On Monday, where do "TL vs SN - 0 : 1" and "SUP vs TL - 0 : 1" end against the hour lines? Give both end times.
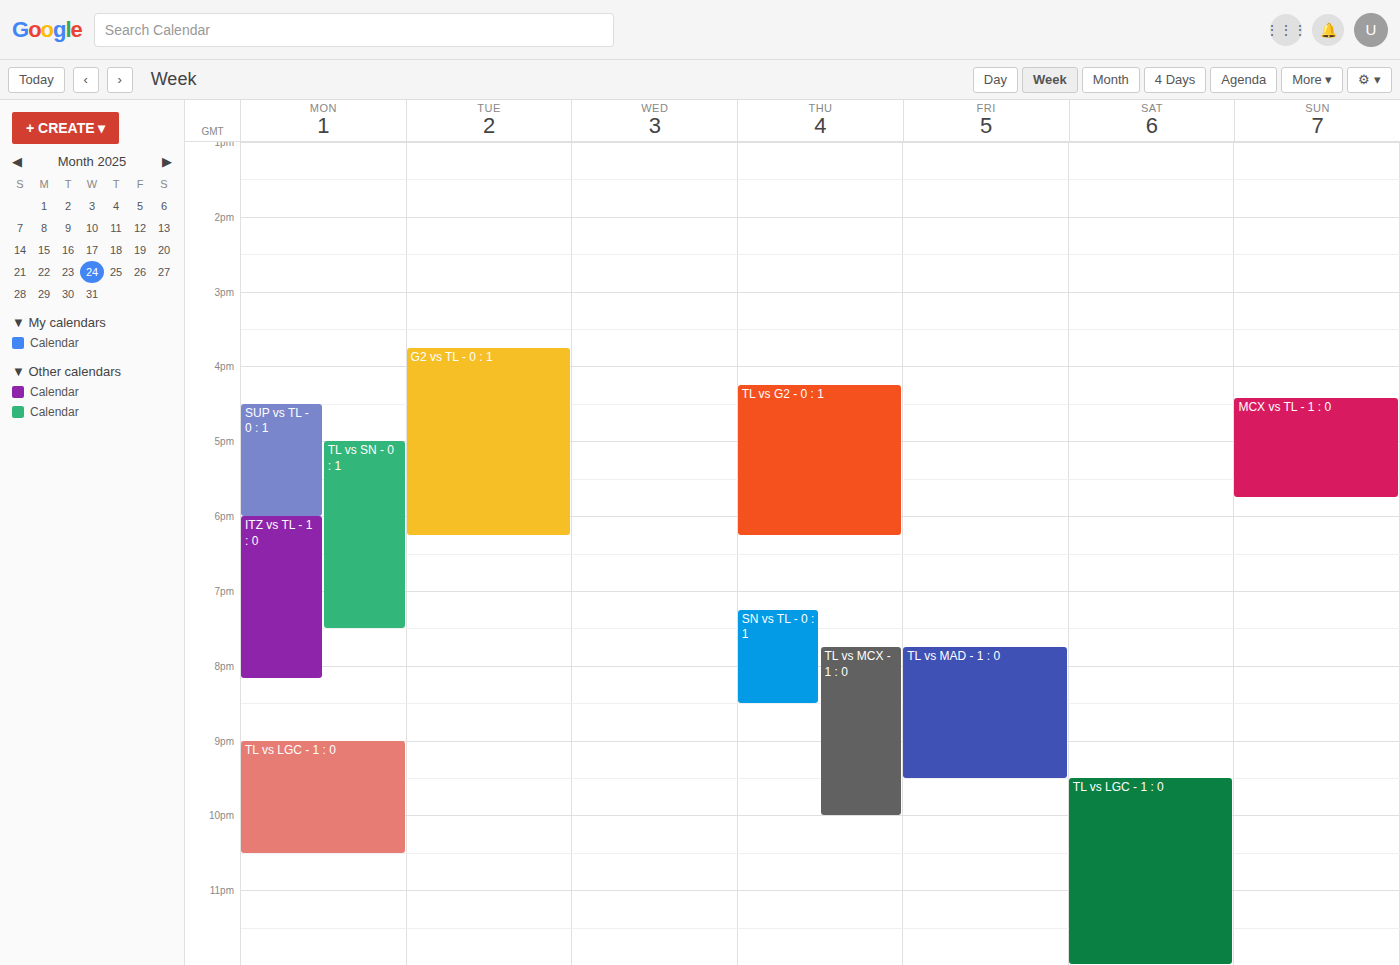
"TL vs SN - 0 : 1": 7:30 PM, halfway between the 7 PM and 8 PM lines. "SUP vs TL - 0 : 1": 6:00 PM, exactly on the 6 PM line.